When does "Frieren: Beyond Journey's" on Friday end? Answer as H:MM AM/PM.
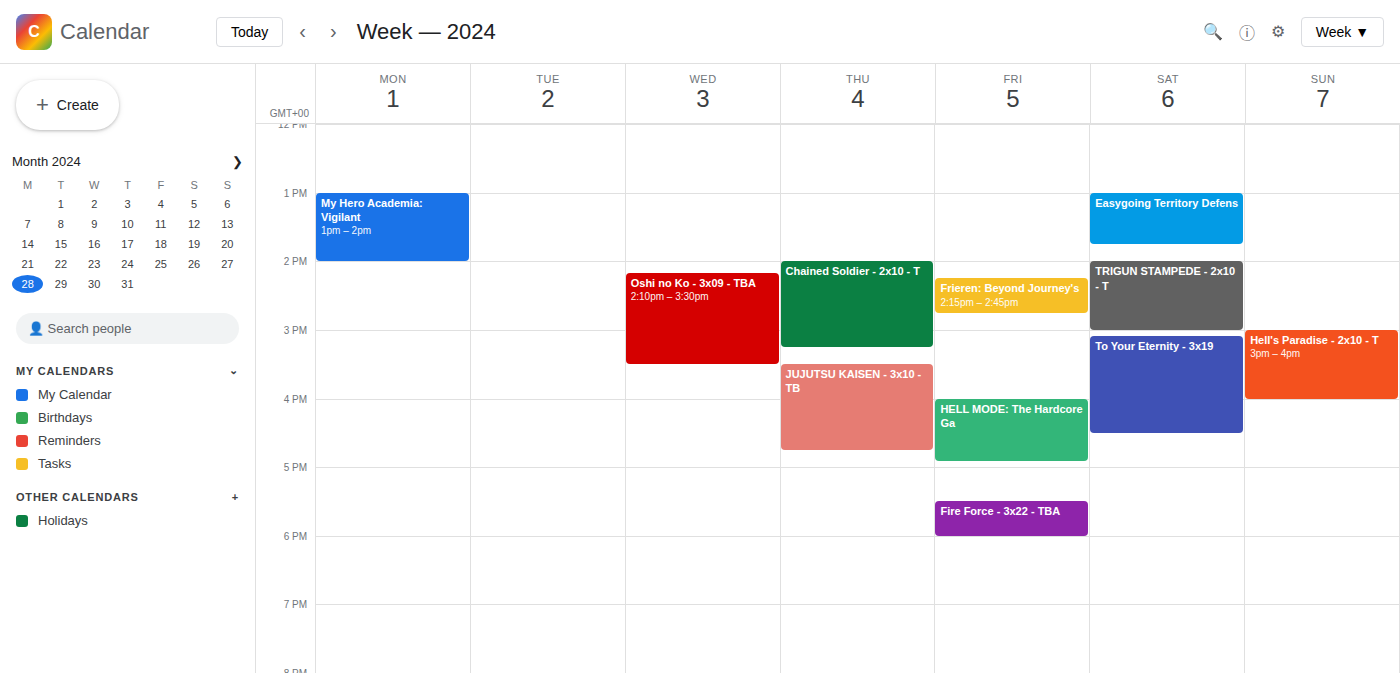
2:45 PM